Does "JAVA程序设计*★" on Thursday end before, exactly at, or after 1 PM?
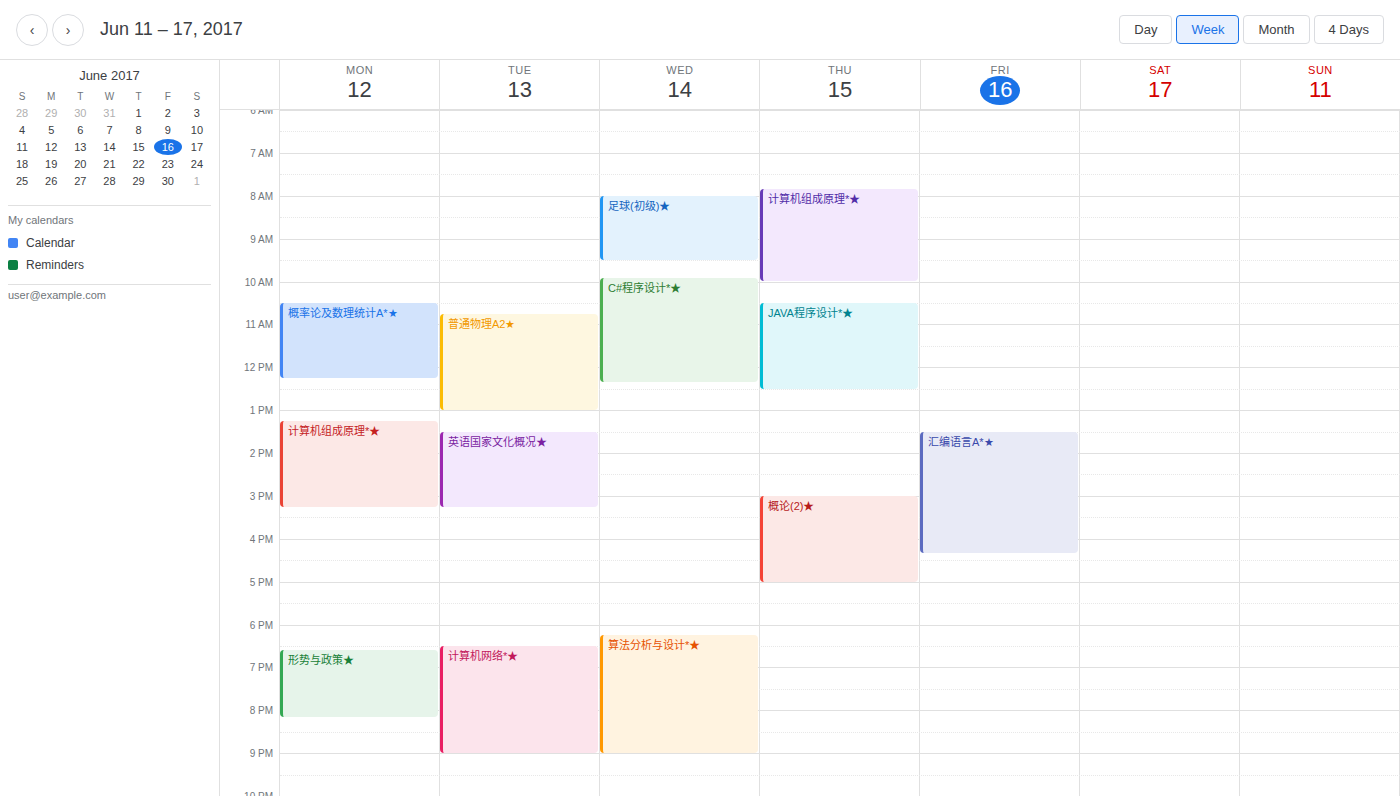
12:30 PM -- before 1 PM, 30 minutes above the 1 PM line.